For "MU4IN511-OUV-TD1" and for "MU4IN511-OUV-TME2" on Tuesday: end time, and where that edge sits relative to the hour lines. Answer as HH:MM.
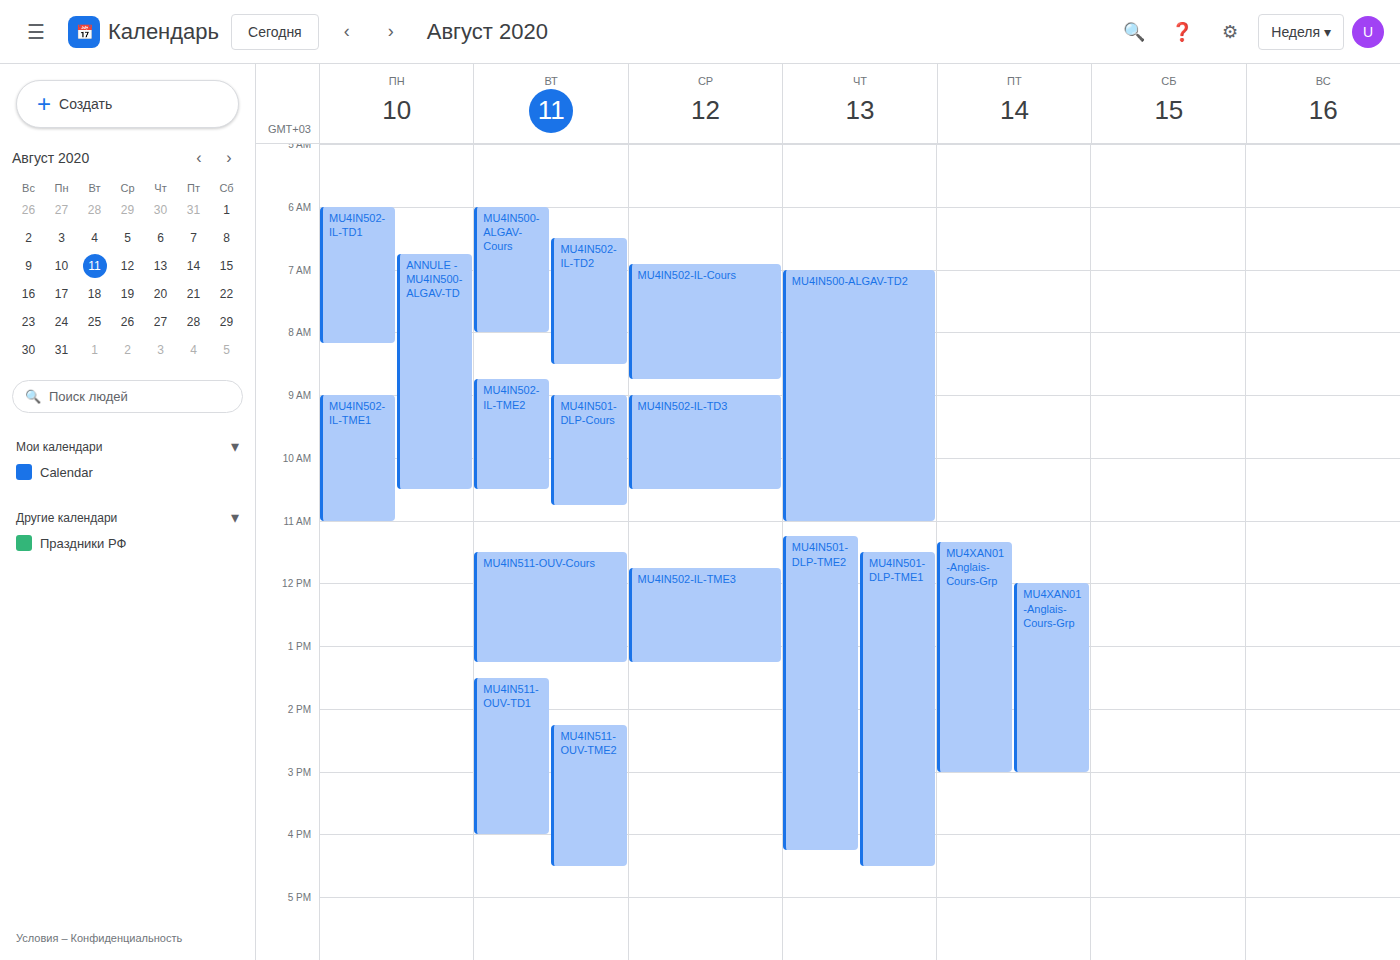
"MU4IN511-OUV-TD1": 16:00, exactly on the 16:00 line. "MU4IN511-OUV-TME2": 16:30, halfway between the 16:00 and 17:00 lines.